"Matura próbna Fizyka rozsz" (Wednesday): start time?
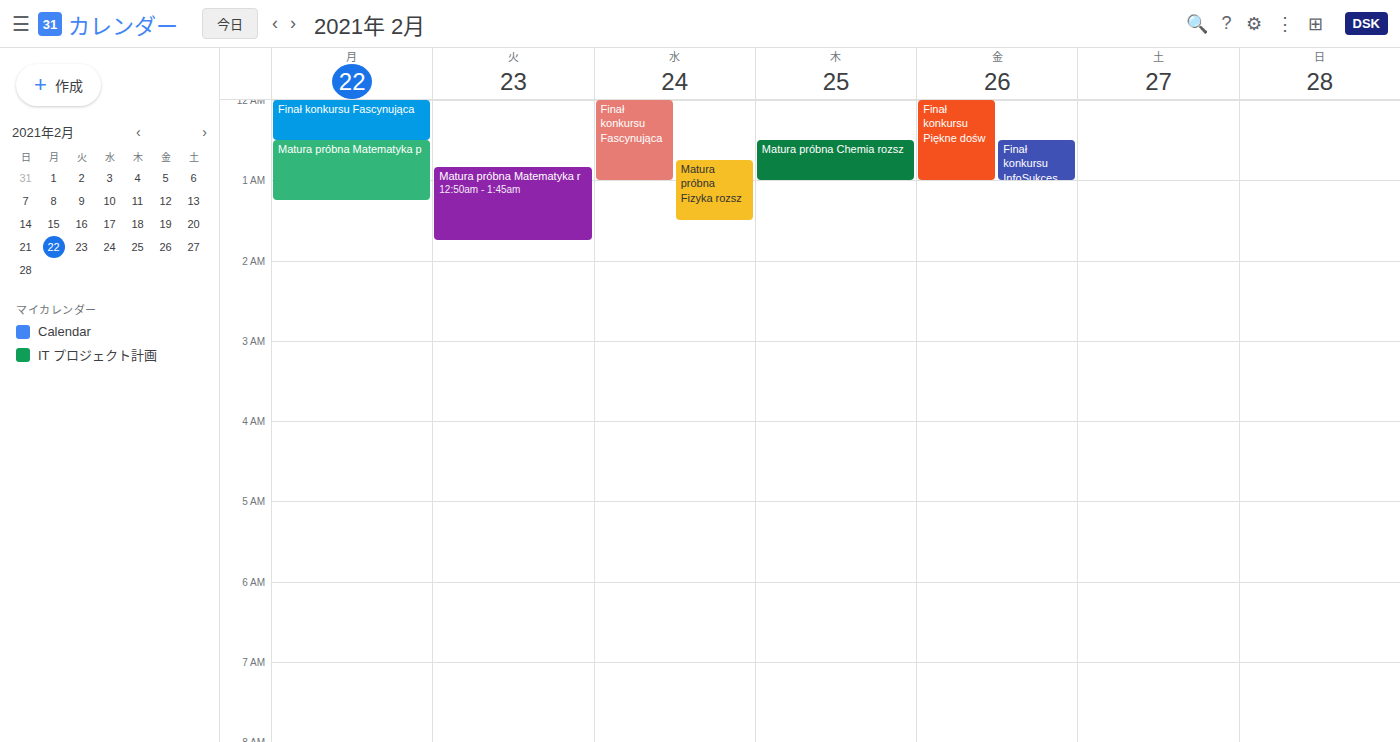
00:45